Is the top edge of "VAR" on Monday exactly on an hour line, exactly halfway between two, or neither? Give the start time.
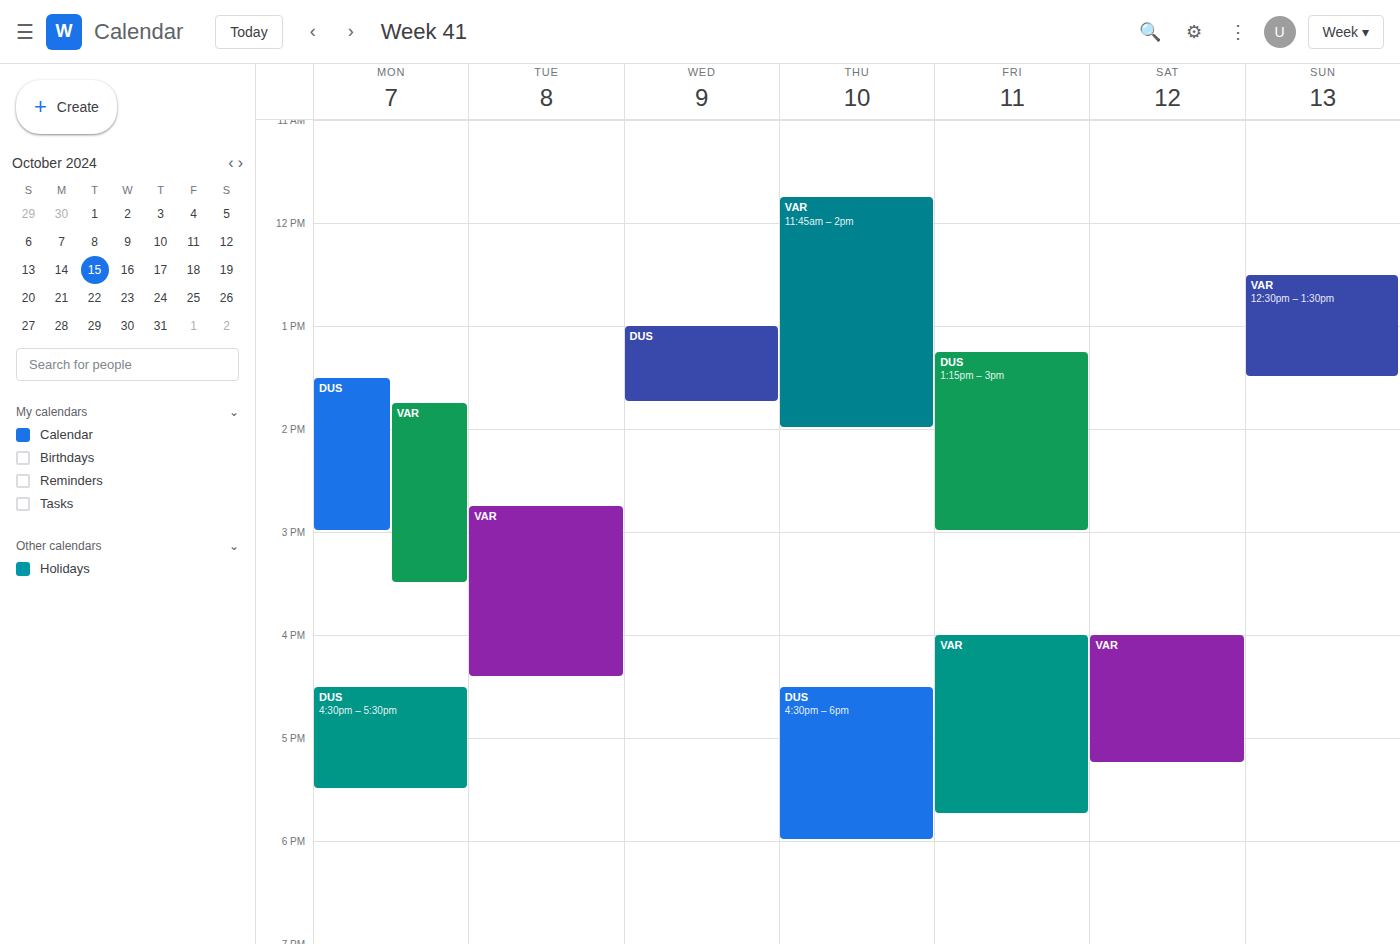
1:45 PM -- neither: three quarters of the way from the 1 PM line to the 2 PM line.